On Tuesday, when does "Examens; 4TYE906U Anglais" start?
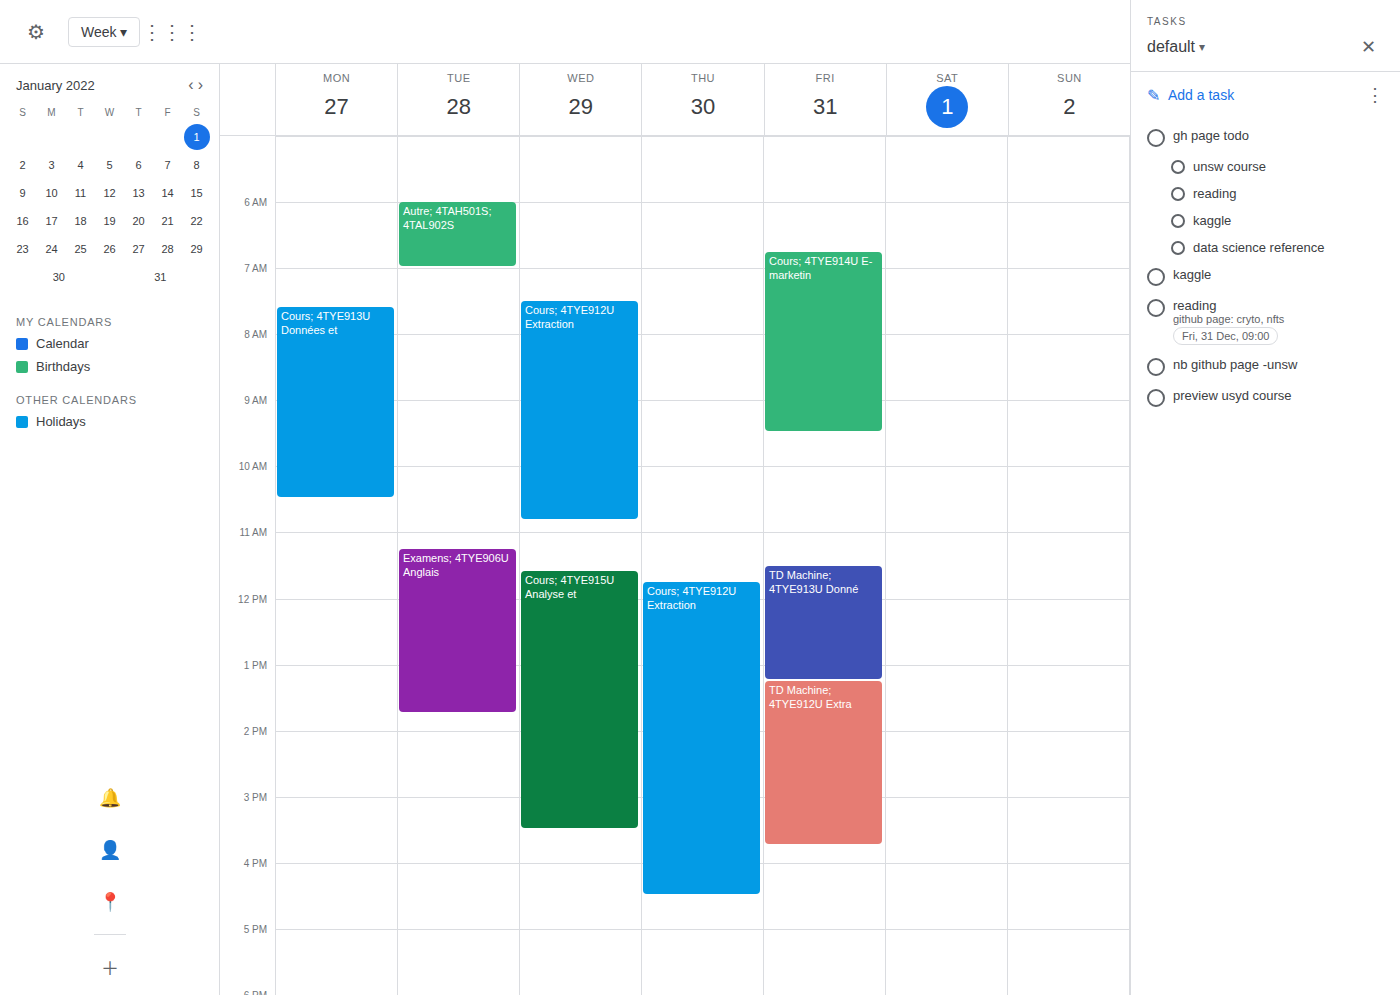
11:15 AM